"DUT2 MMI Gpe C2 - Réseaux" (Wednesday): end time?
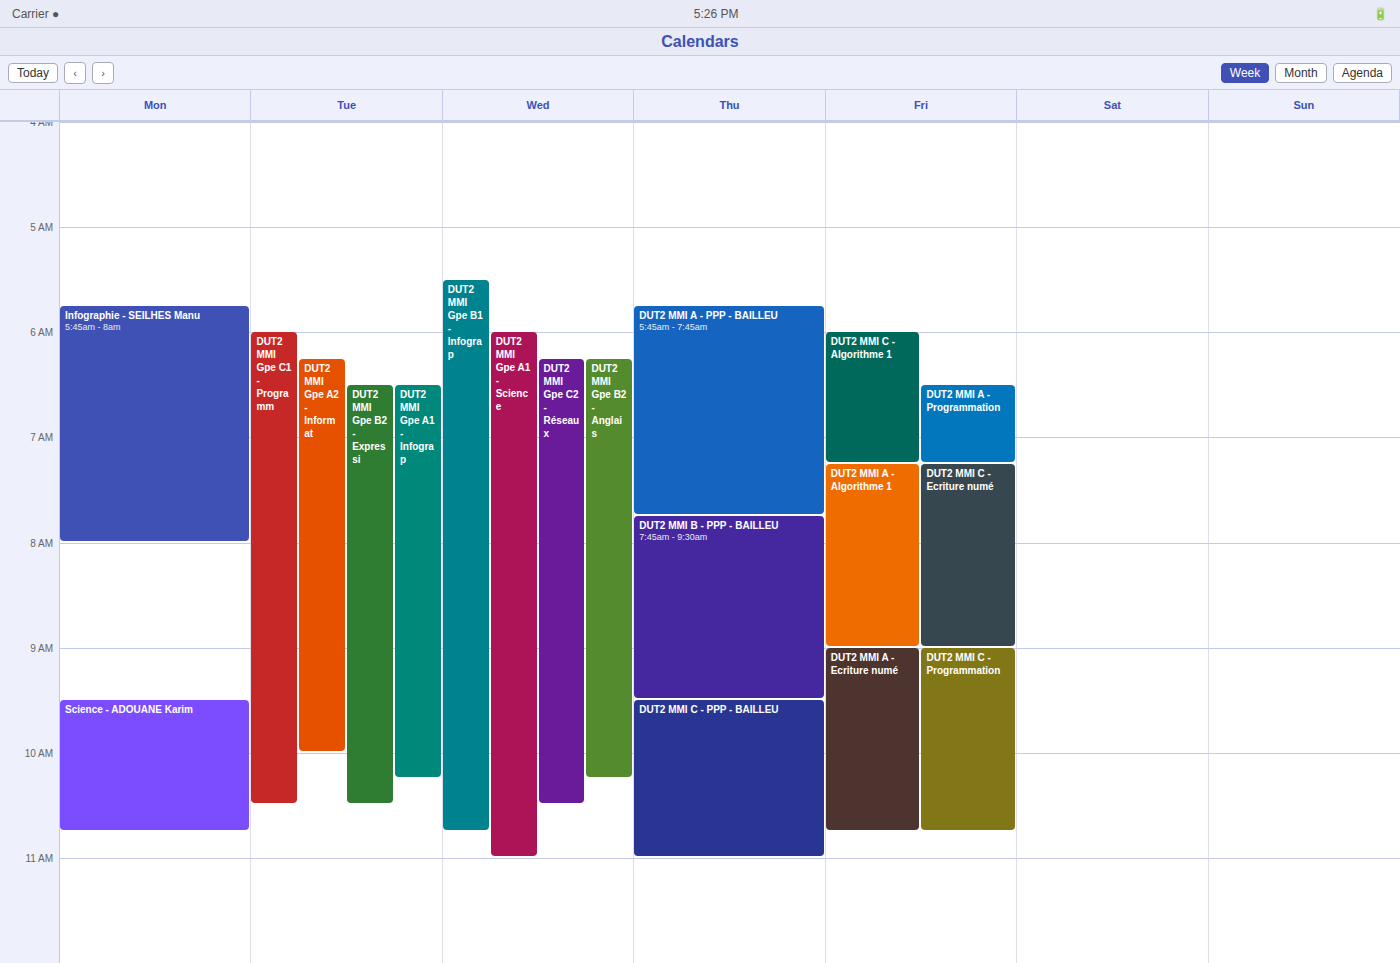
10:30 AM